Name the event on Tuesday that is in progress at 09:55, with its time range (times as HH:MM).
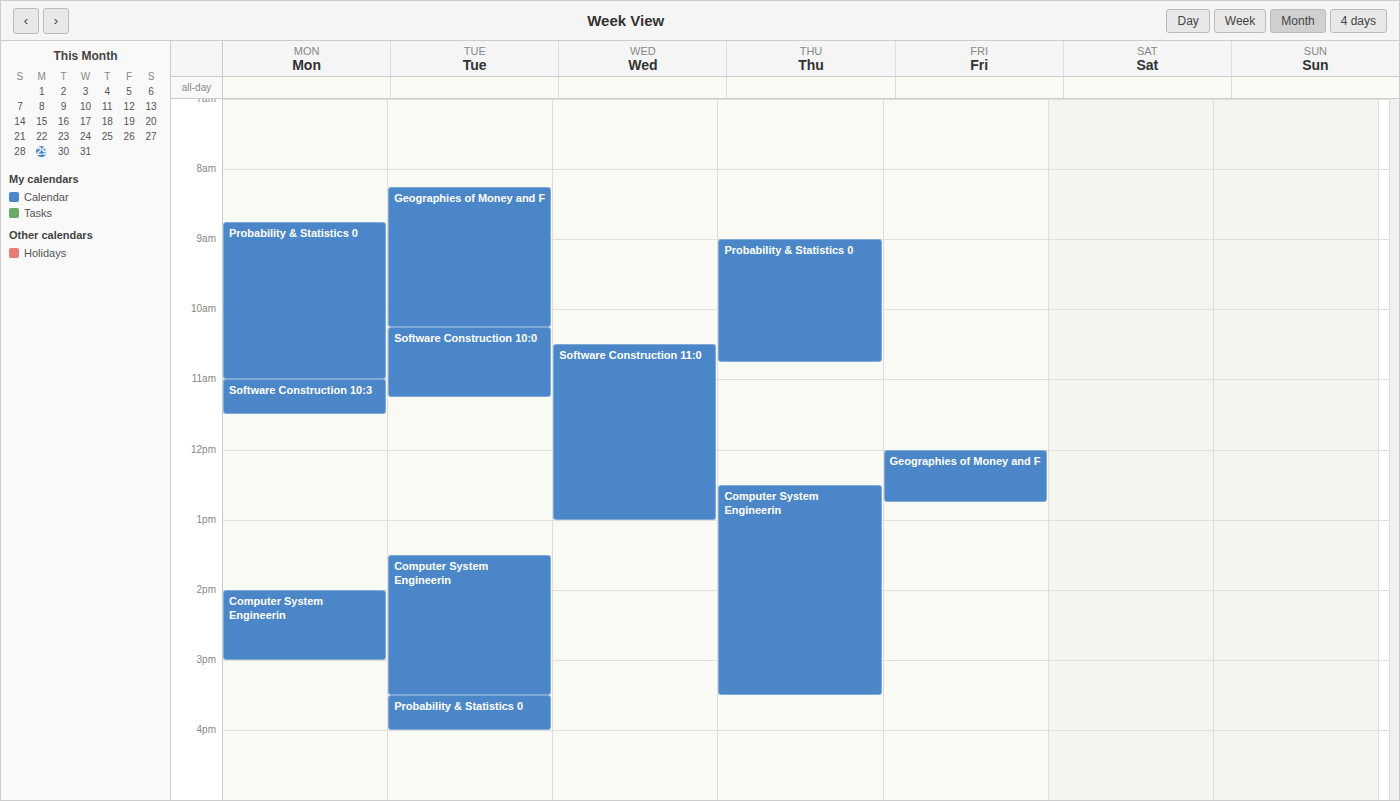
"Geographies of Money and F", 08:15 to 10:15